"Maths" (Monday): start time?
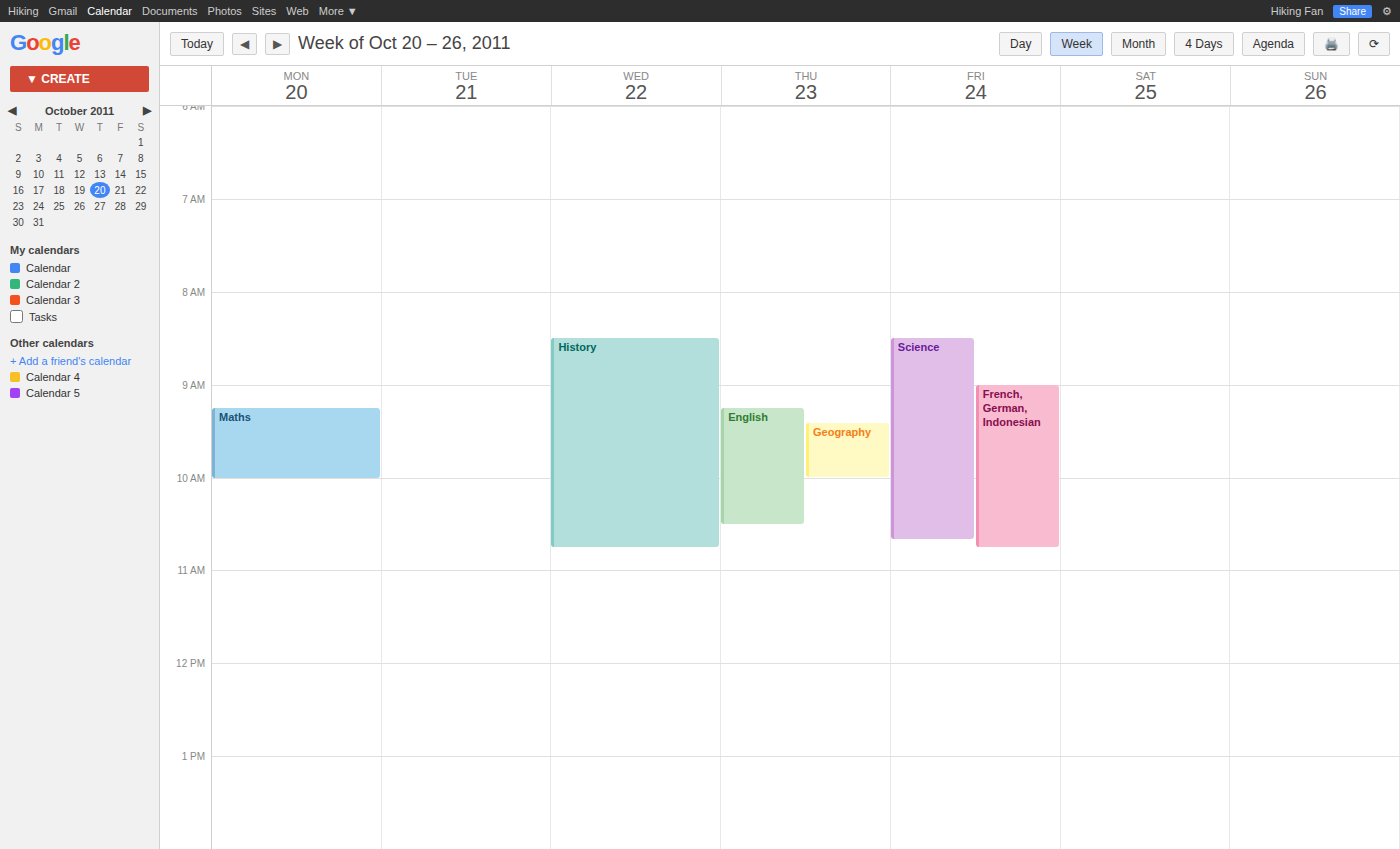
09:15